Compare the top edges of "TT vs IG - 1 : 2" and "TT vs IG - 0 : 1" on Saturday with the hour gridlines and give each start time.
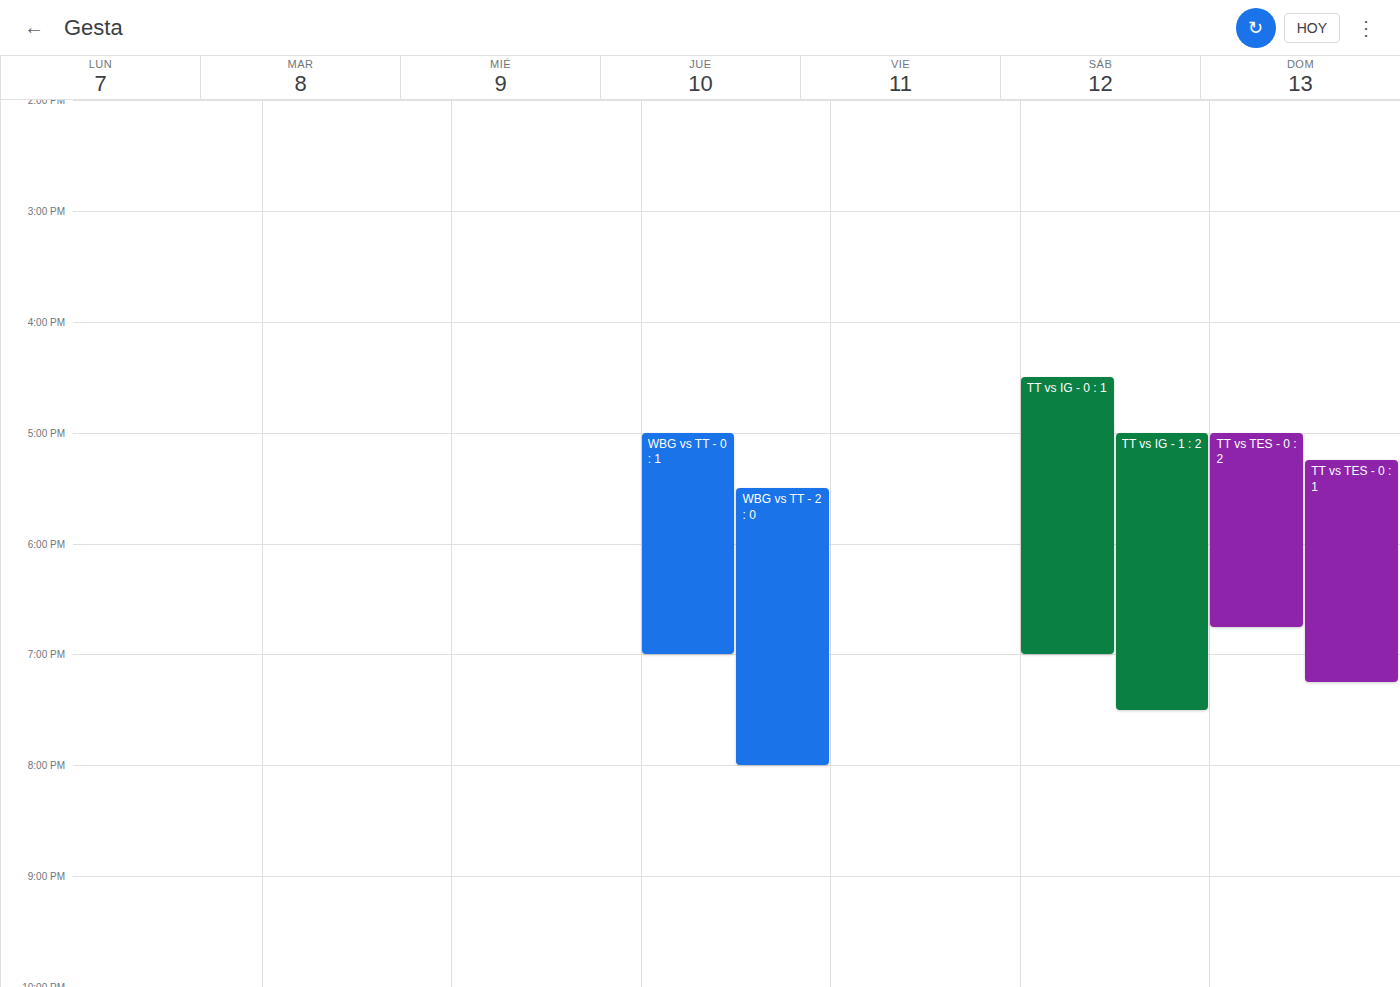
"TT vs IG - 1 : 2": 5:00 PM, exactly on the 5 PM line. "TT vs IG - 0 : 1": 4:30 PM, halfway between the 4 PM and 5 PM lines.